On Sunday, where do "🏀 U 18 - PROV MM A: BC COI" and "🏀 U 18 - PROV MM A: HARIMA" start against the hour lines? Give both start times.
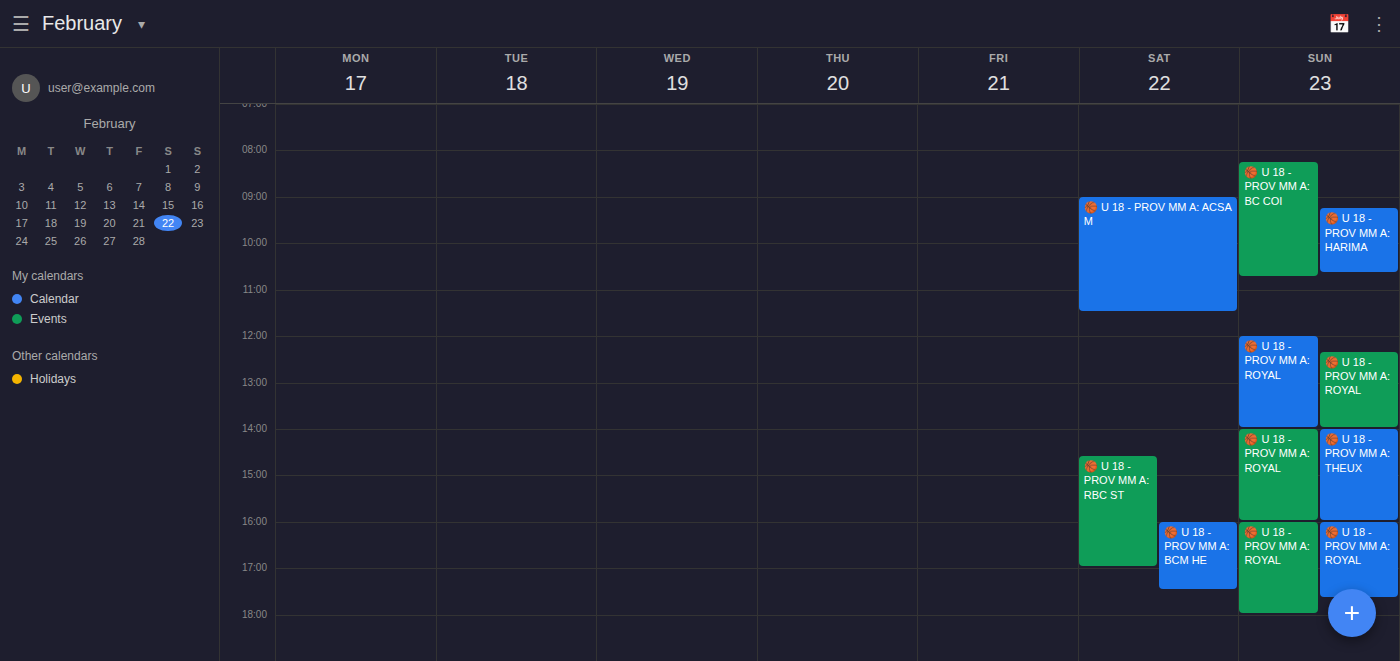
"🏀 U 18 - PROV MM A: BC COI": 8:15 AM, neither: a quarter of the way from the 8 AM line to the 9 AM line. "🏀 U 18 - PROV MM A: HARIMA": 9:15 AM, neither: a quarter of the way from the 9 AM line to the 10 AM line.